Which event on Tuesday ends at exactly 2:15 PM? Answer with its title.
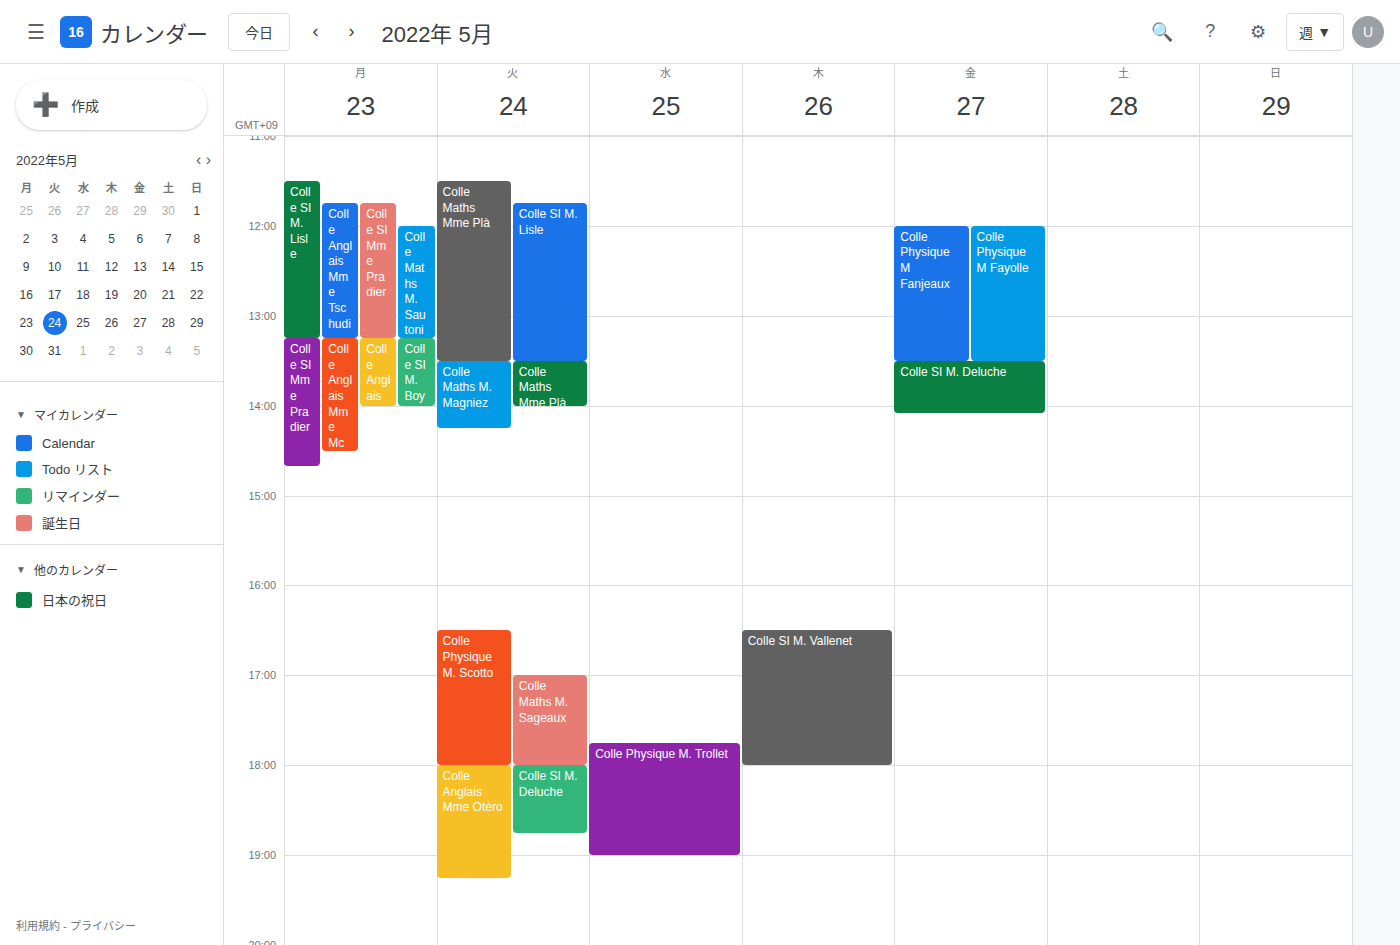
"Colle Maths M. Magniez"